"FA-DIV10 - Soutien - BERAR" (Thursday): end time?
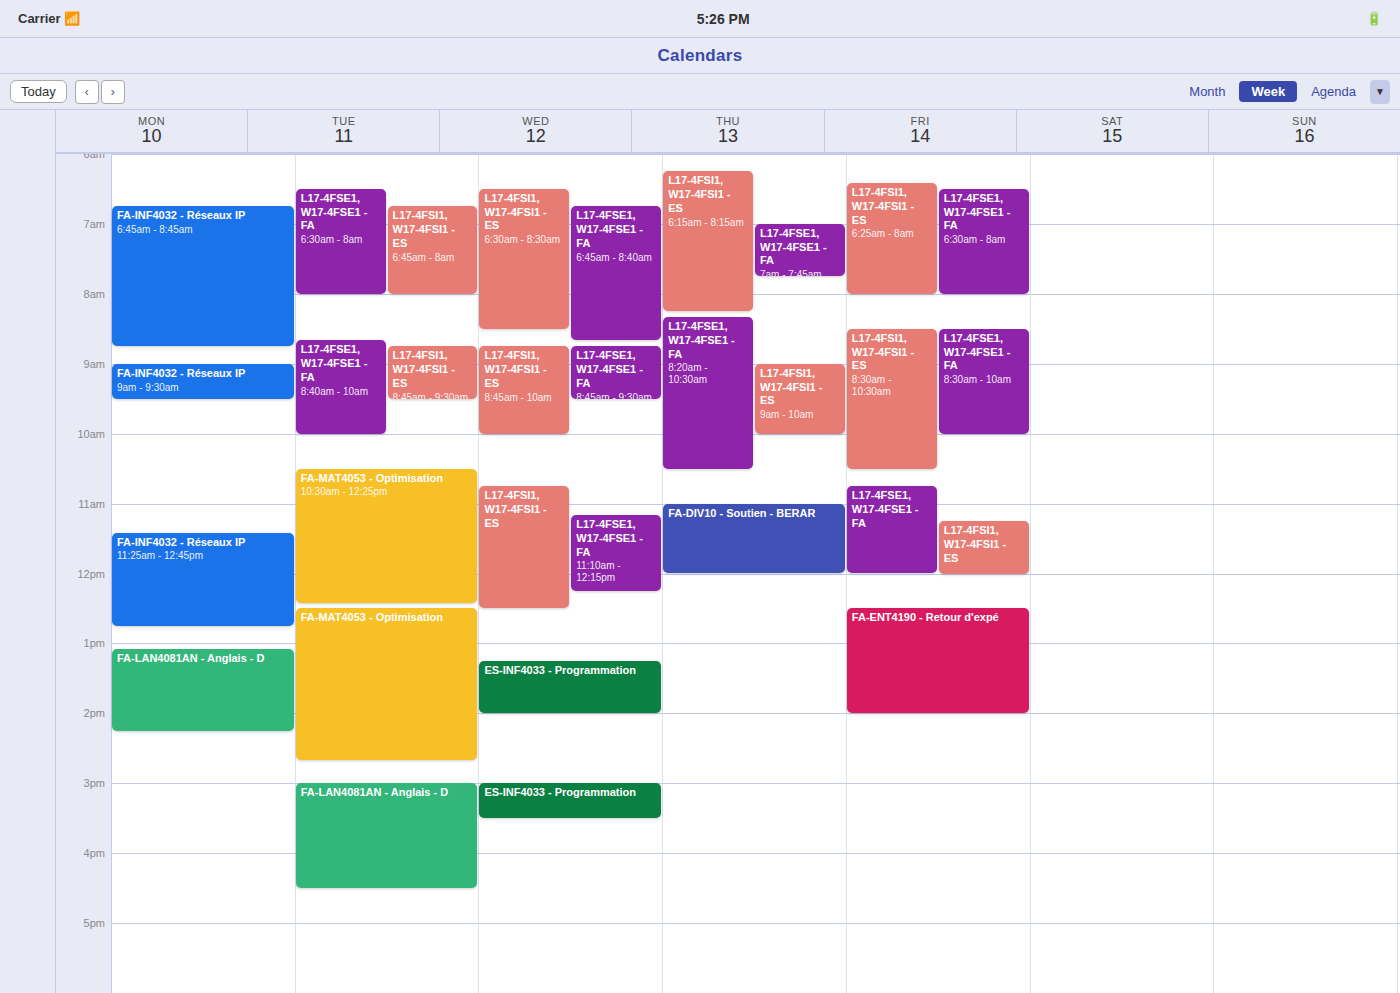
12:00 PM